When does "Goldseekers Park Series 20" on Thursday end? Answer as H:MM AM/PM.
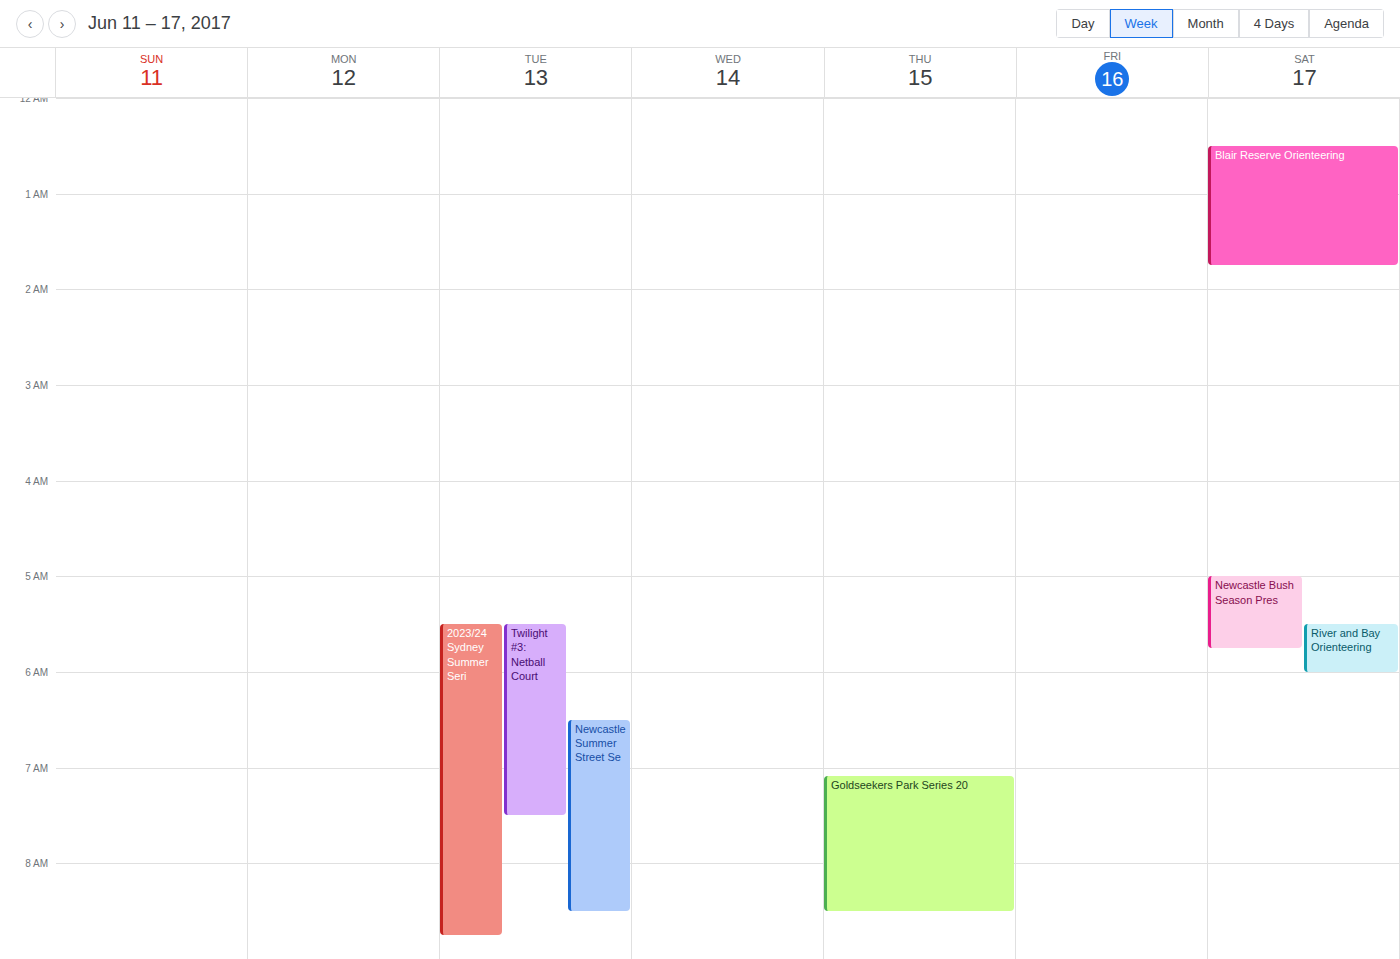
8:30 AM